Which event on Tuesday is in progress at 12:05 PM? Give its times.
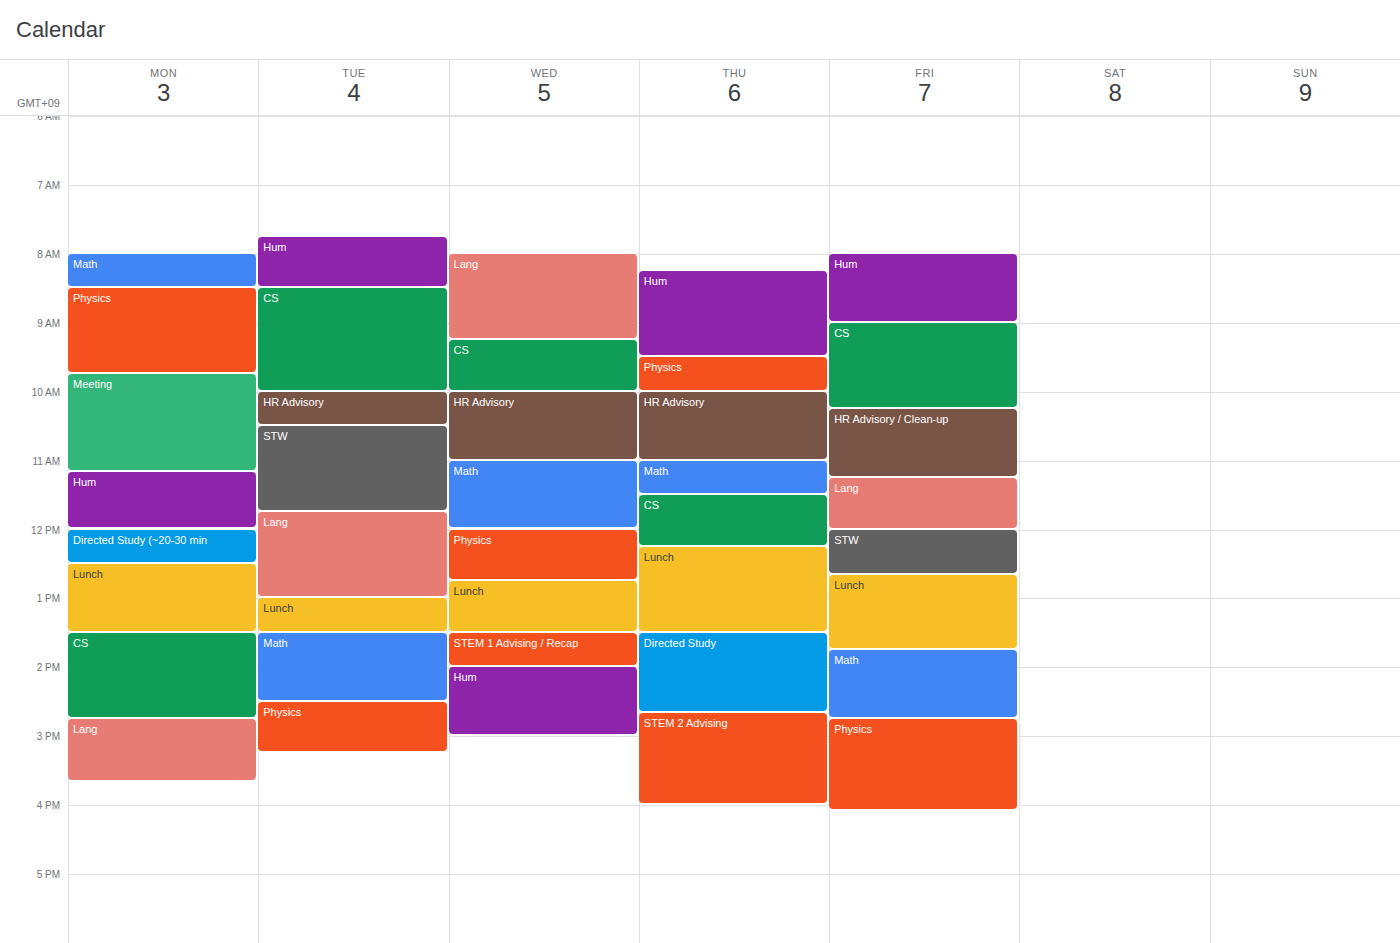
"Lang", 11:45 AM to 1:00 PM